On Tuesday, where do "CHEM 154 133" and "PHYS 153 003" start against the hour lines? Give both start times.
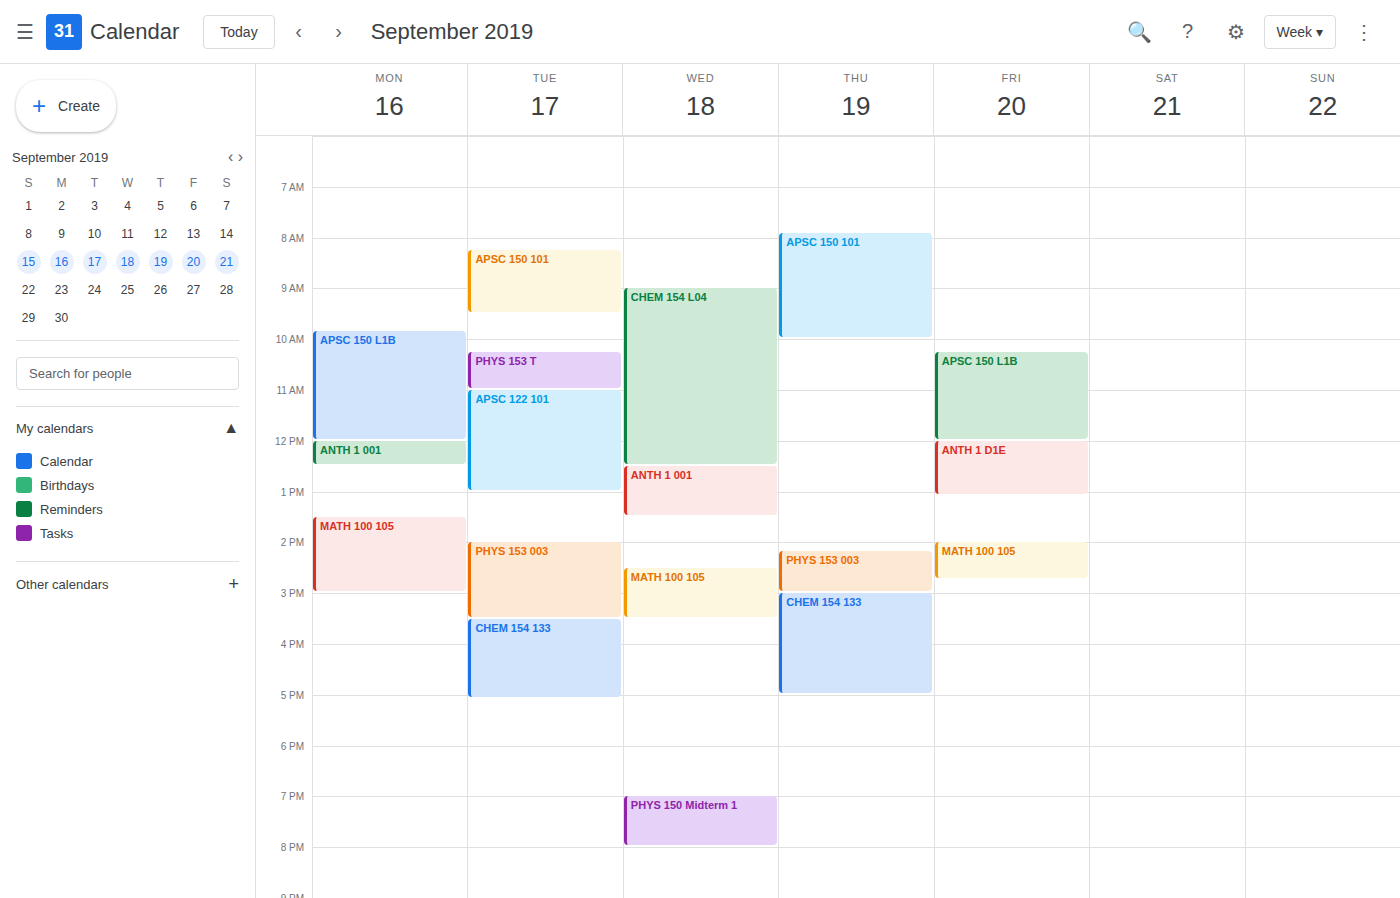
"CHEM 154 133": 3:30 PM, halfway between the 3 PM and 4 PM lines. "PHYS 153 003": 2:00 PM, exactly on the 2 PM line.